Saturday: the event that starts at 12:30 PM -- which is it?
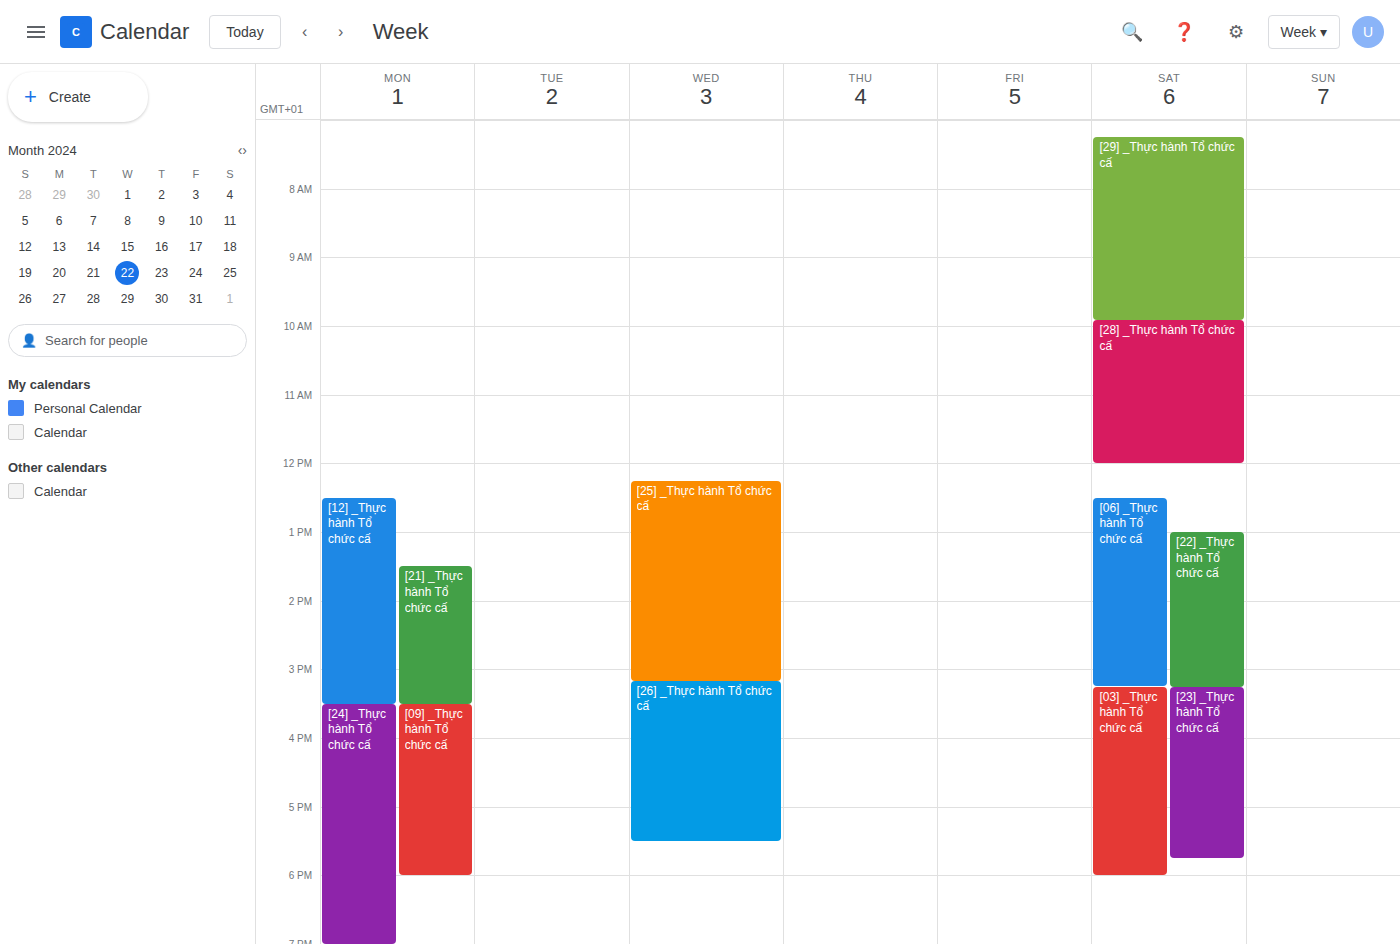
"[06] _Thực hành Tổ chức cấ"